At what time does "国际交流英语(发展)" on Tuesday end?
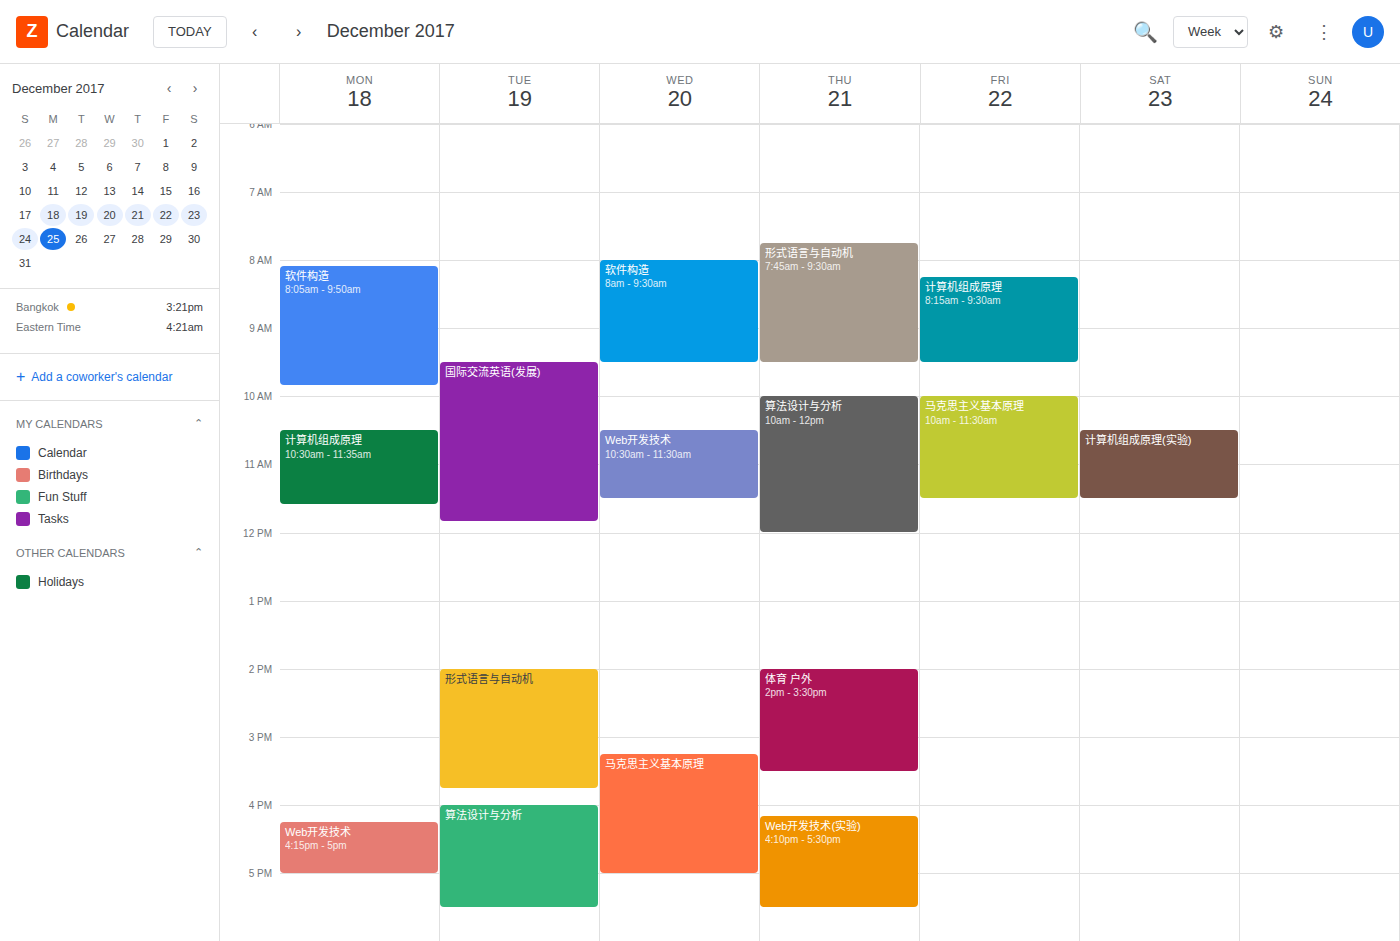
11:50 AM